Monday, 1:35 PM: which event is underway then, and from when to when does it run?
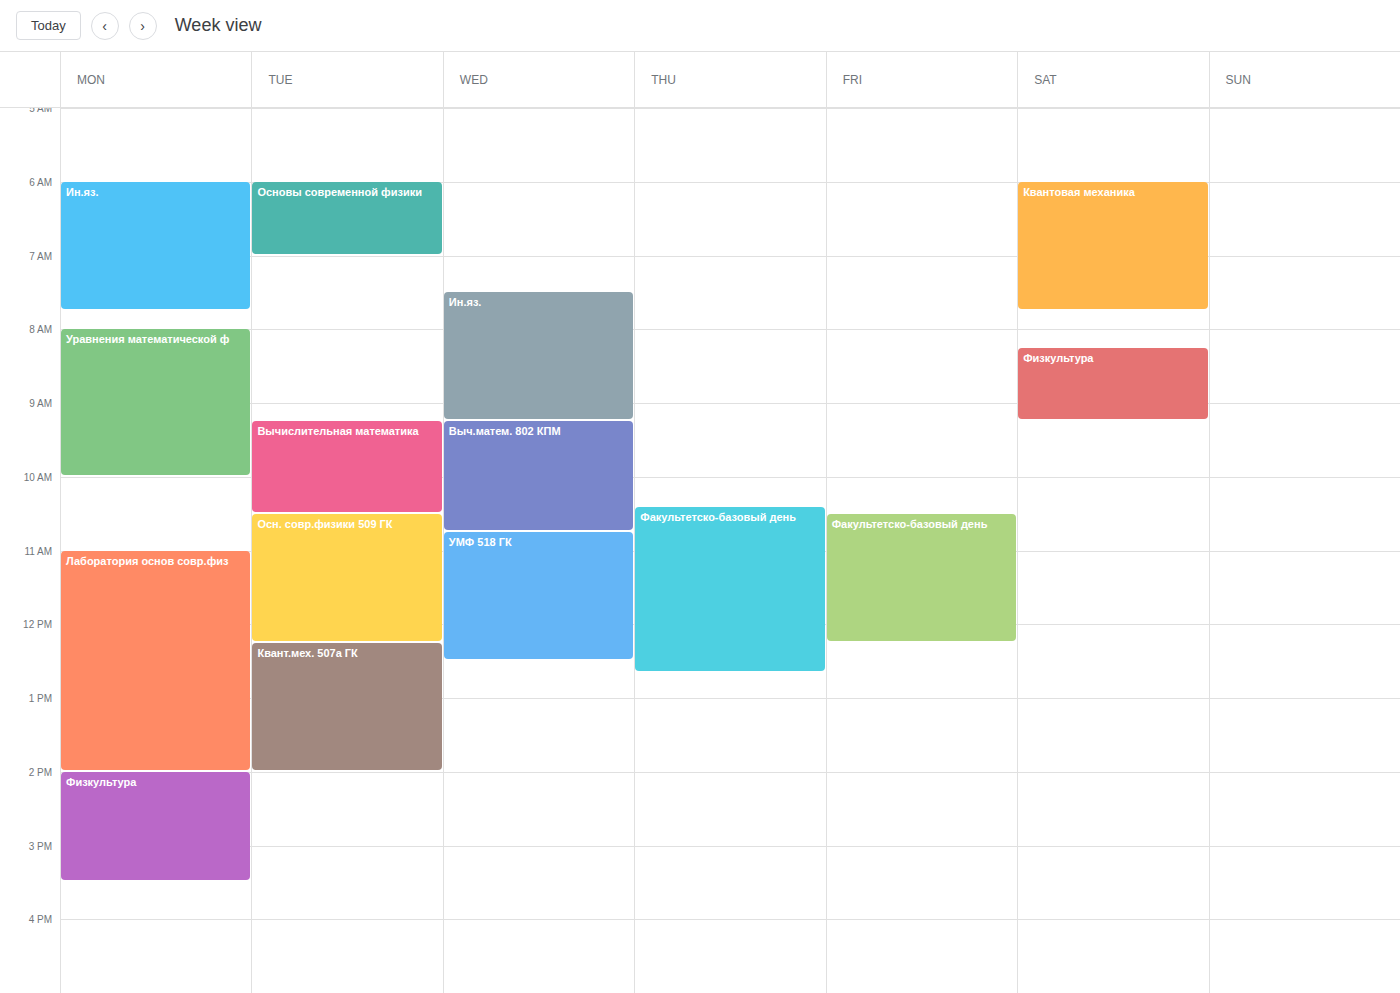
"Лаборатория основ совр.физ", 11:00 AM to 2:00 PM